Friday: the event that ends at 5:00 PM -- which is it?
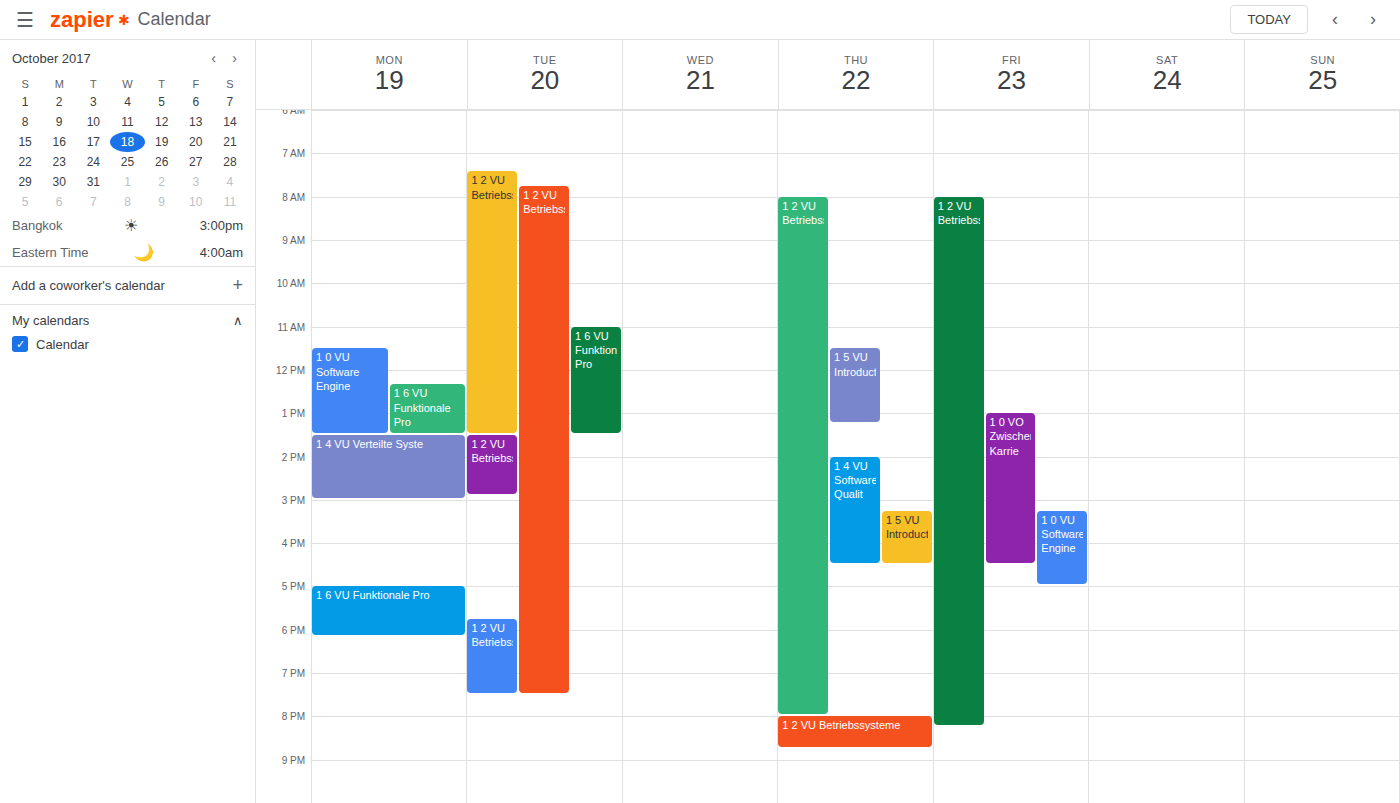
"1 0 VU Software Engine"